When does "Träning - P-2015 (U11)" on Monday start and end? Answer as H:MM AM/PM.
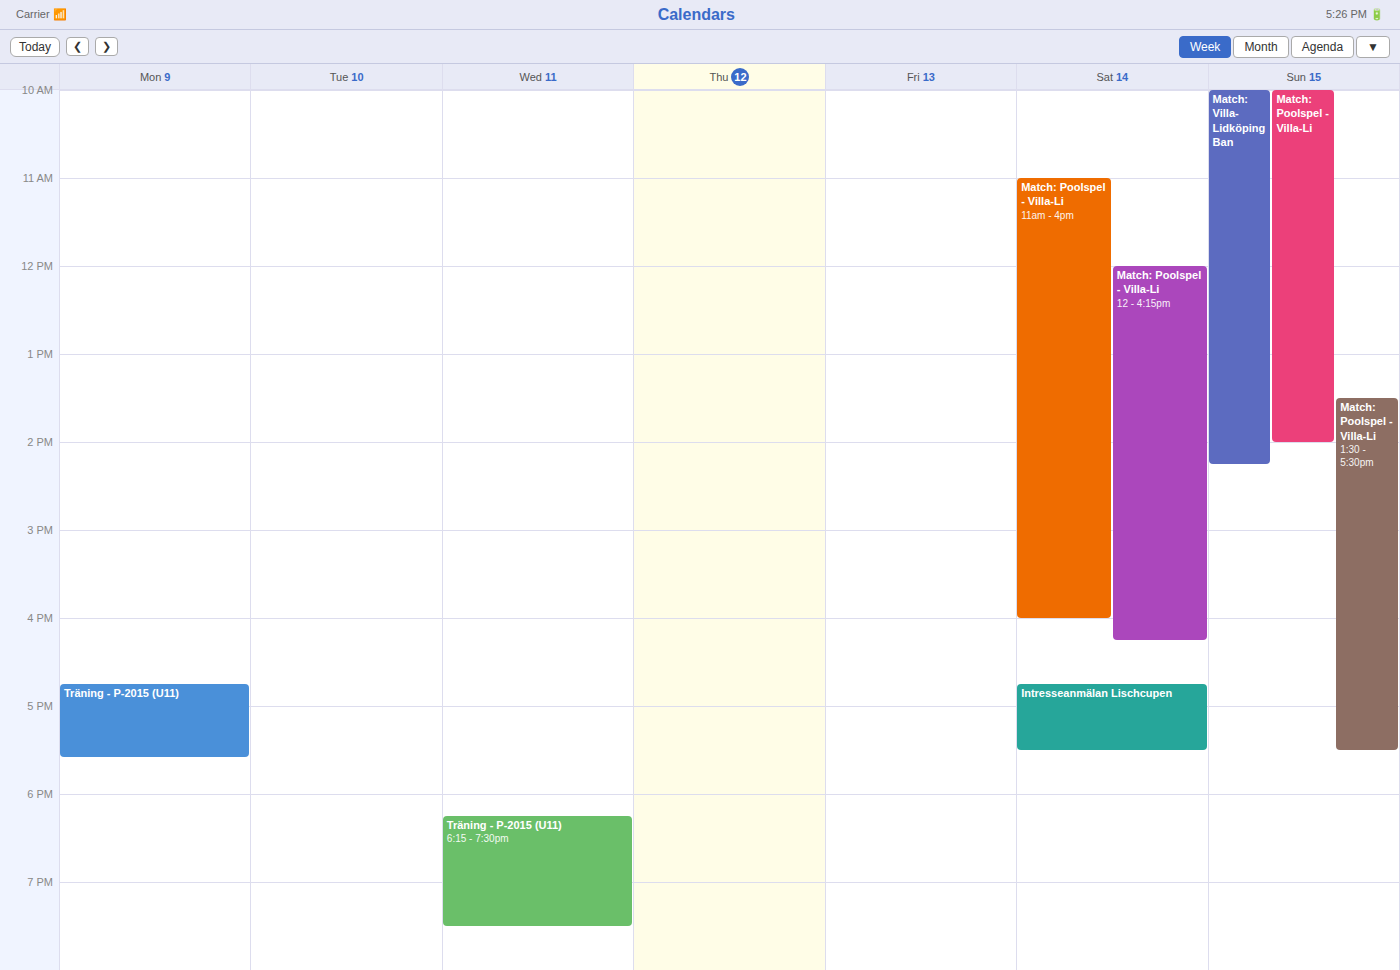
4:45 PM to 5:35 PM